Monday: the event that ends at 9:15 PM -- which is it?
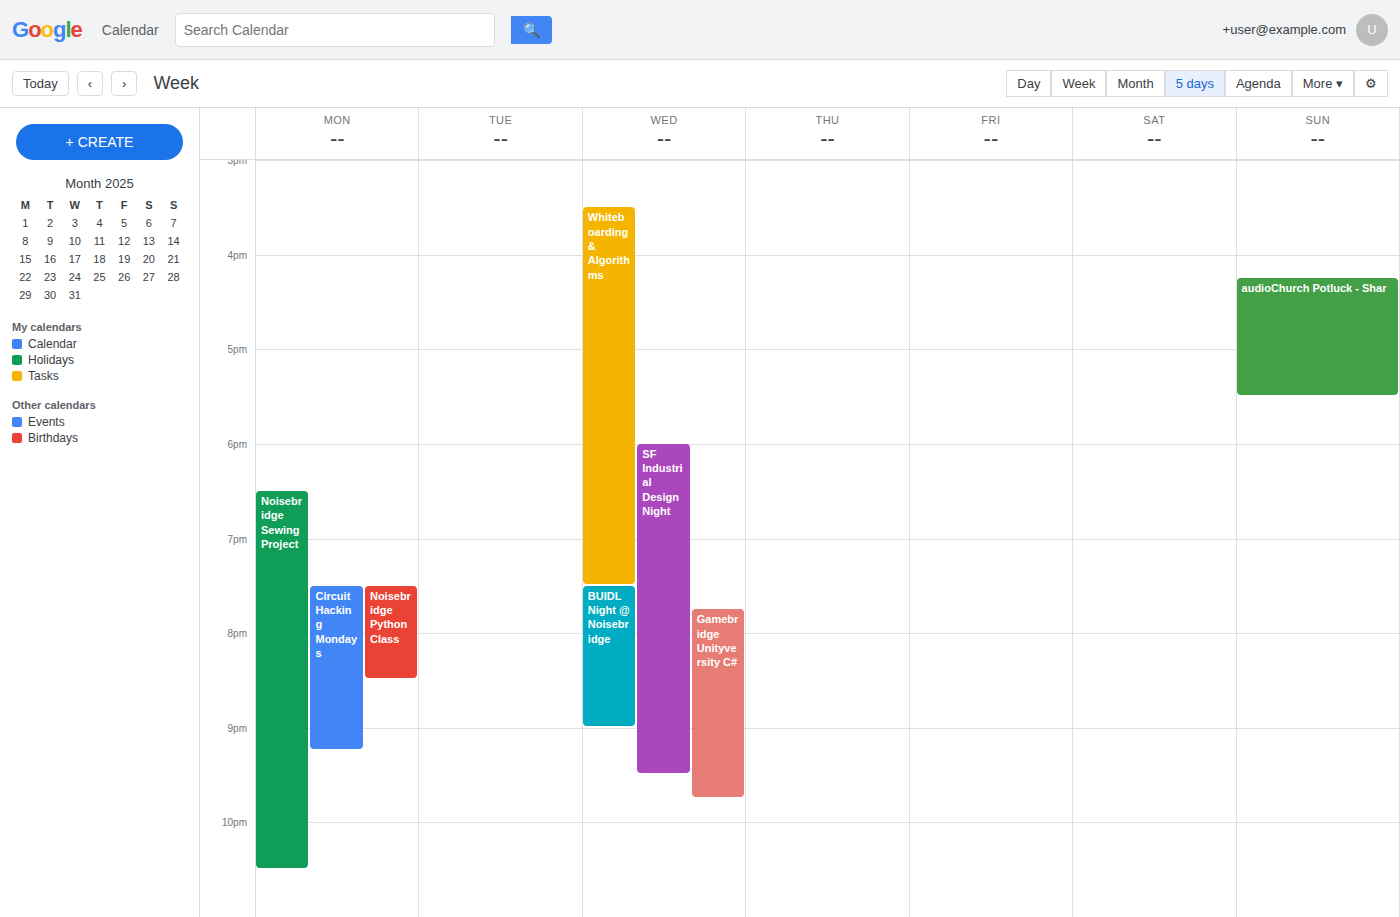
"Circuit Hacking Mondays"